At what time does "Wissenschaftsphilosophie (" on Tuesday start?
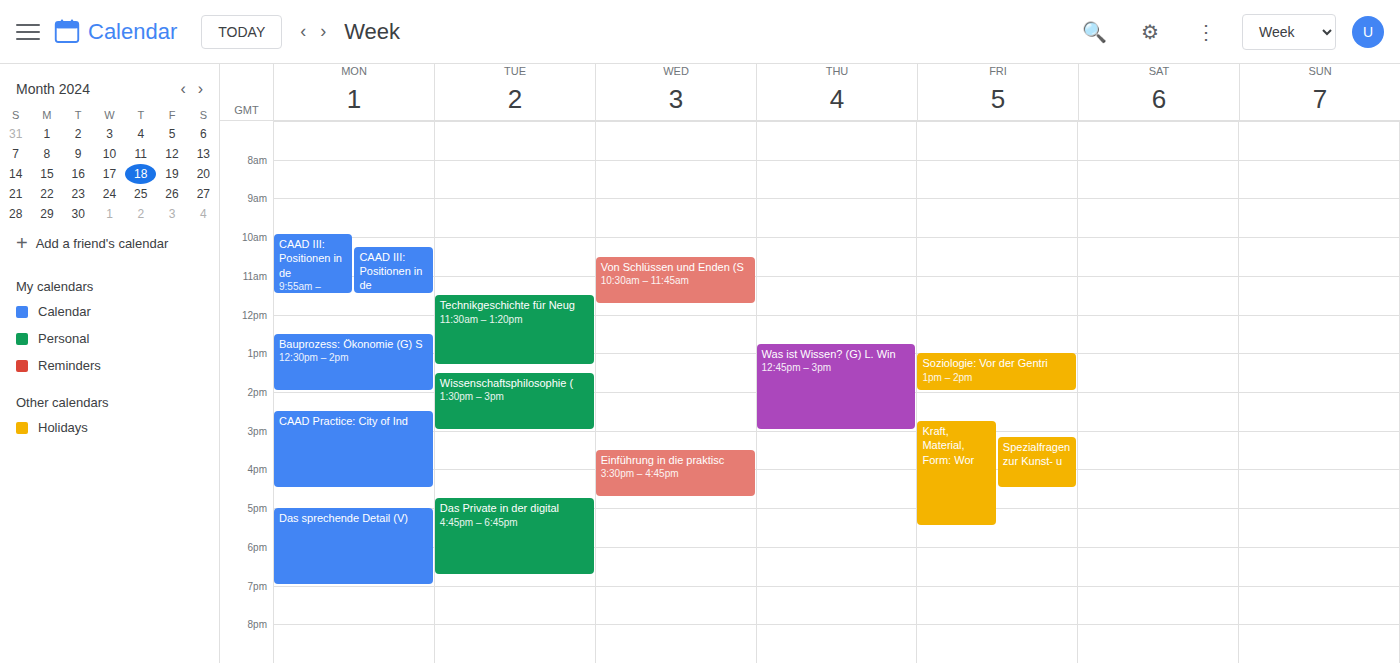
1:30 PM